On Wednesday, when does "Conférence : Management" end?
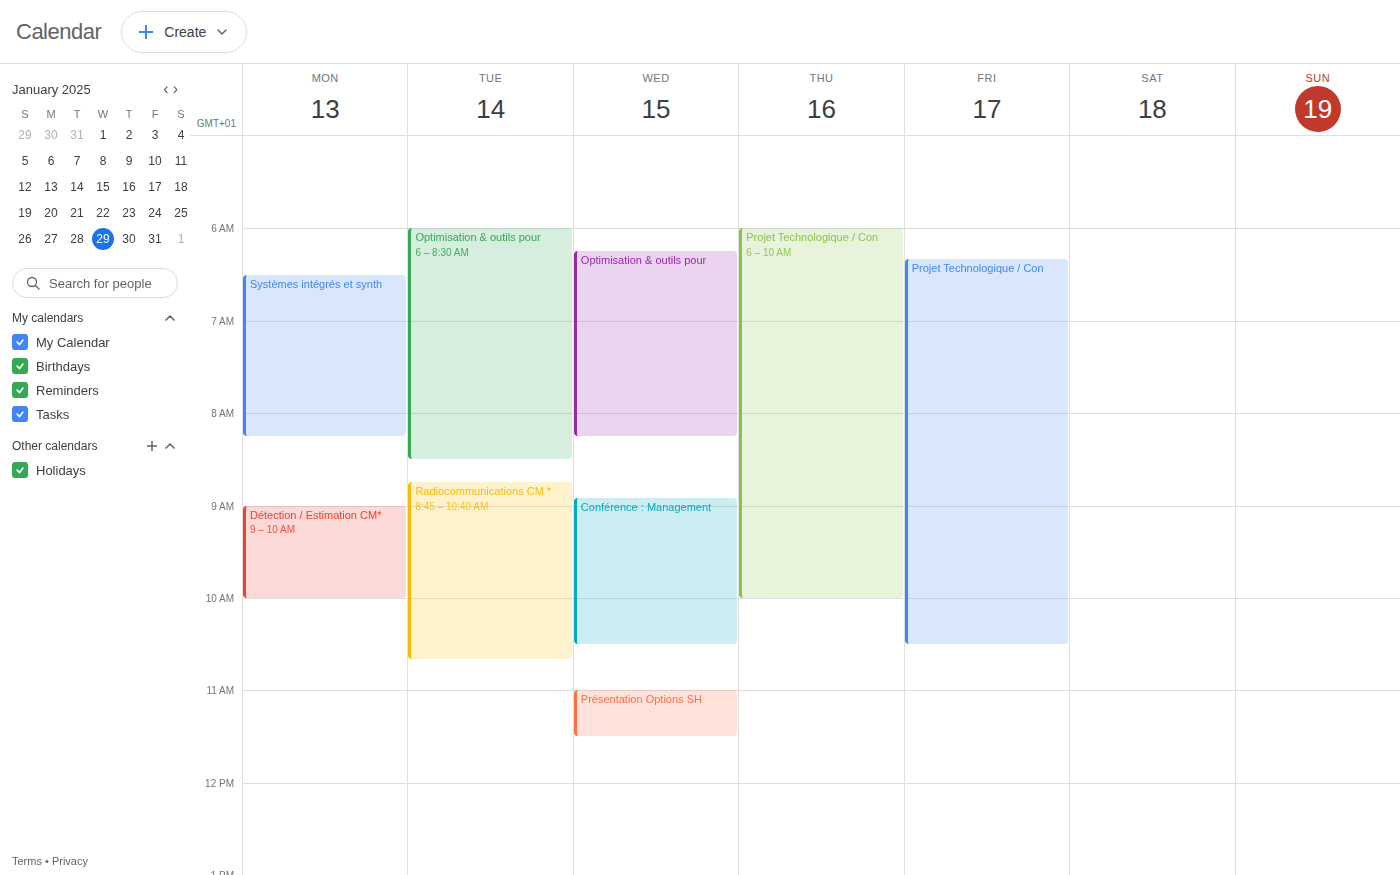
10:30 AM